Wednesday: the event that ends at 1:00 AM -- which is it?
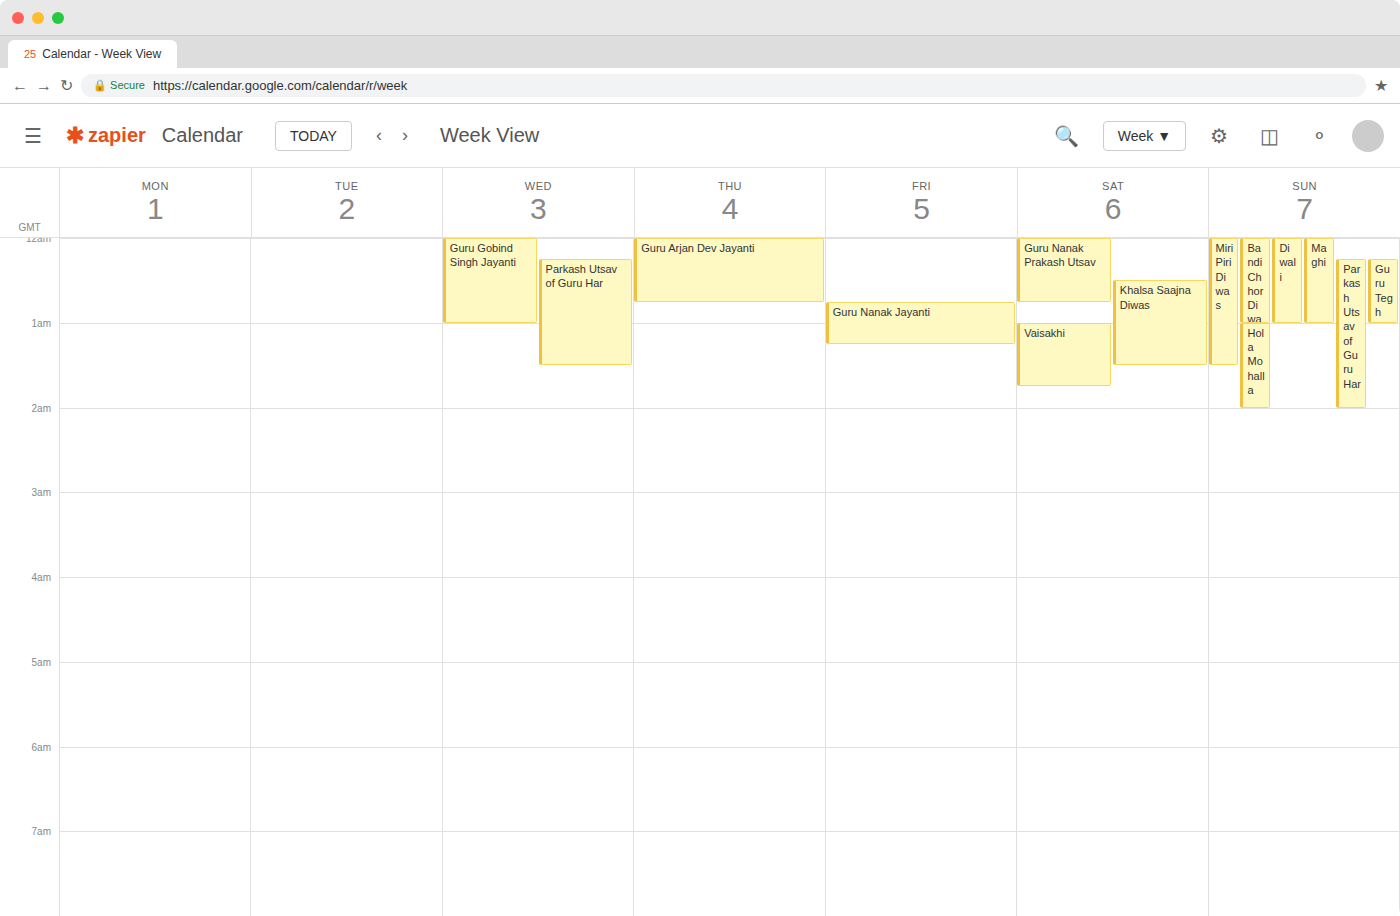
"Guru Gobind Singh Jayanti"